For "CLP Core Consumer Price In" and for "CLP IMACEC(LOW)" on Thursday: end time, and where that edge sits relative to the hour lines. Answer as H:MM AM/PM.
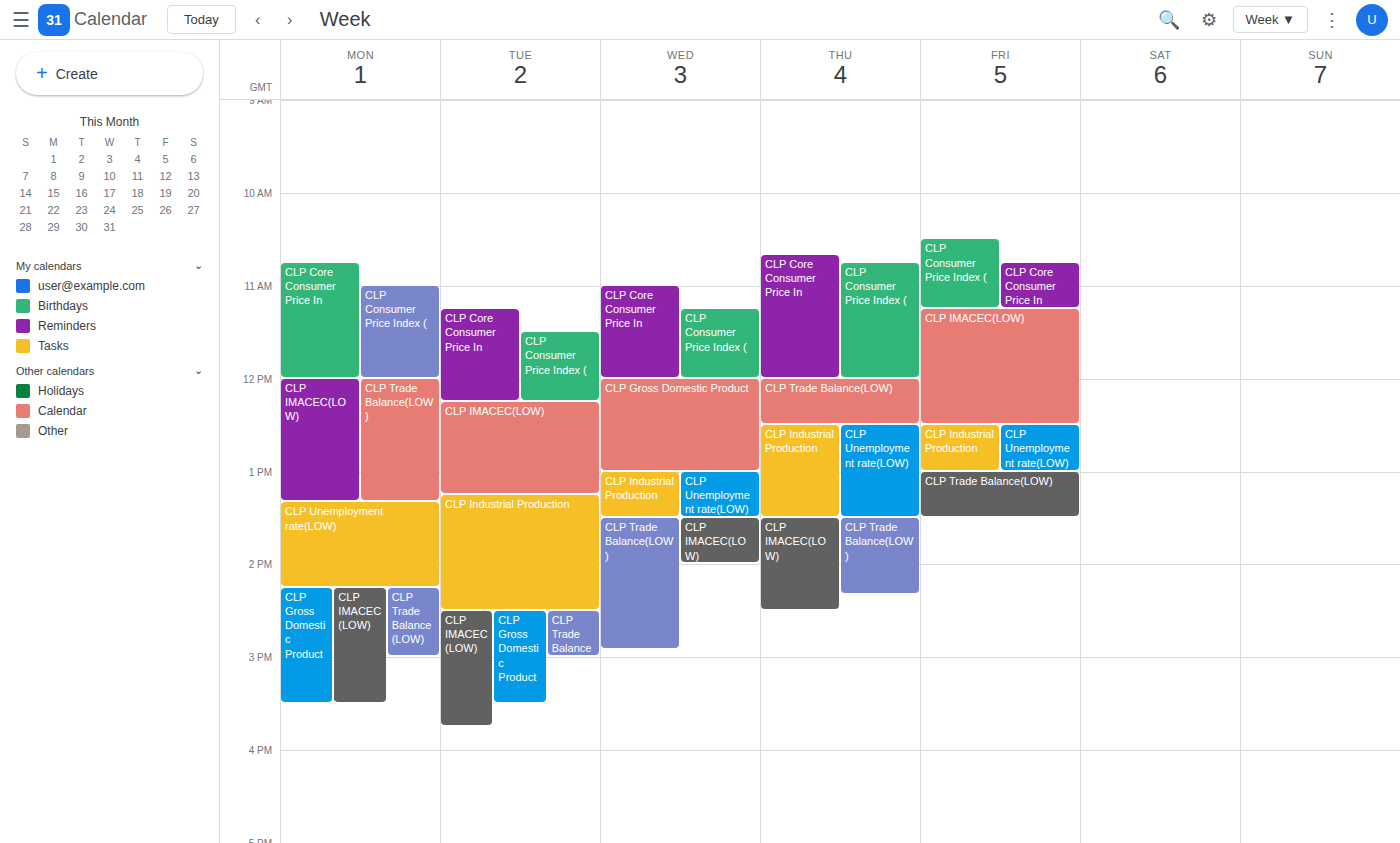
"CLP Core Consumer Price In": 12:00 PM, exactly on the 12 PM line. "CLP IMACEC(LOW)": 2:30 PM, halfway between the 2 PM and 3 PM lines.